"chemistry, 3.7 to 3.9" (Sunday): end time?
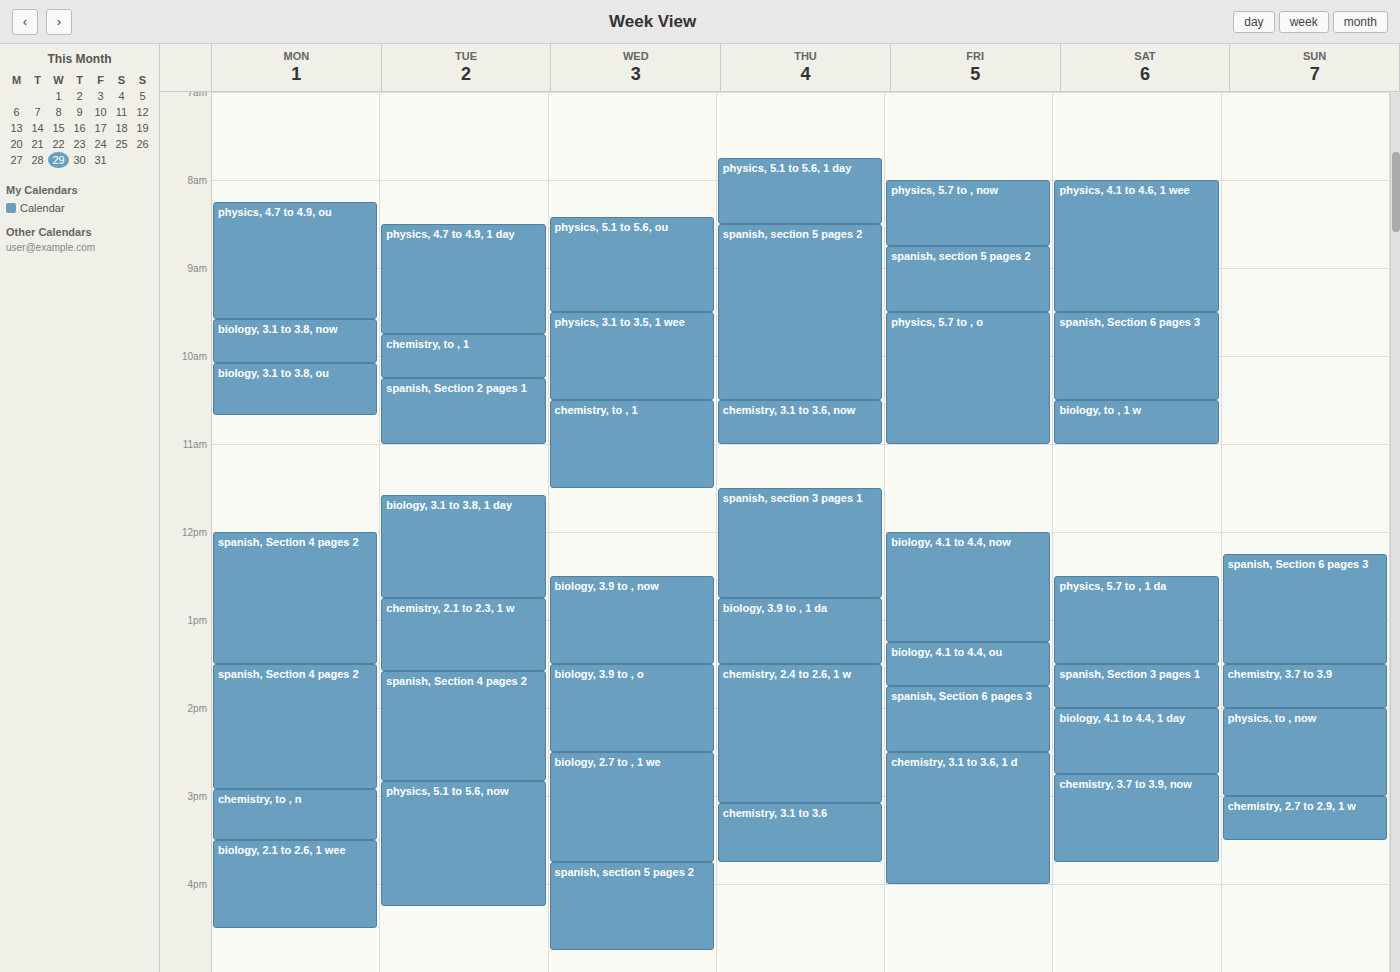
2:00 PM